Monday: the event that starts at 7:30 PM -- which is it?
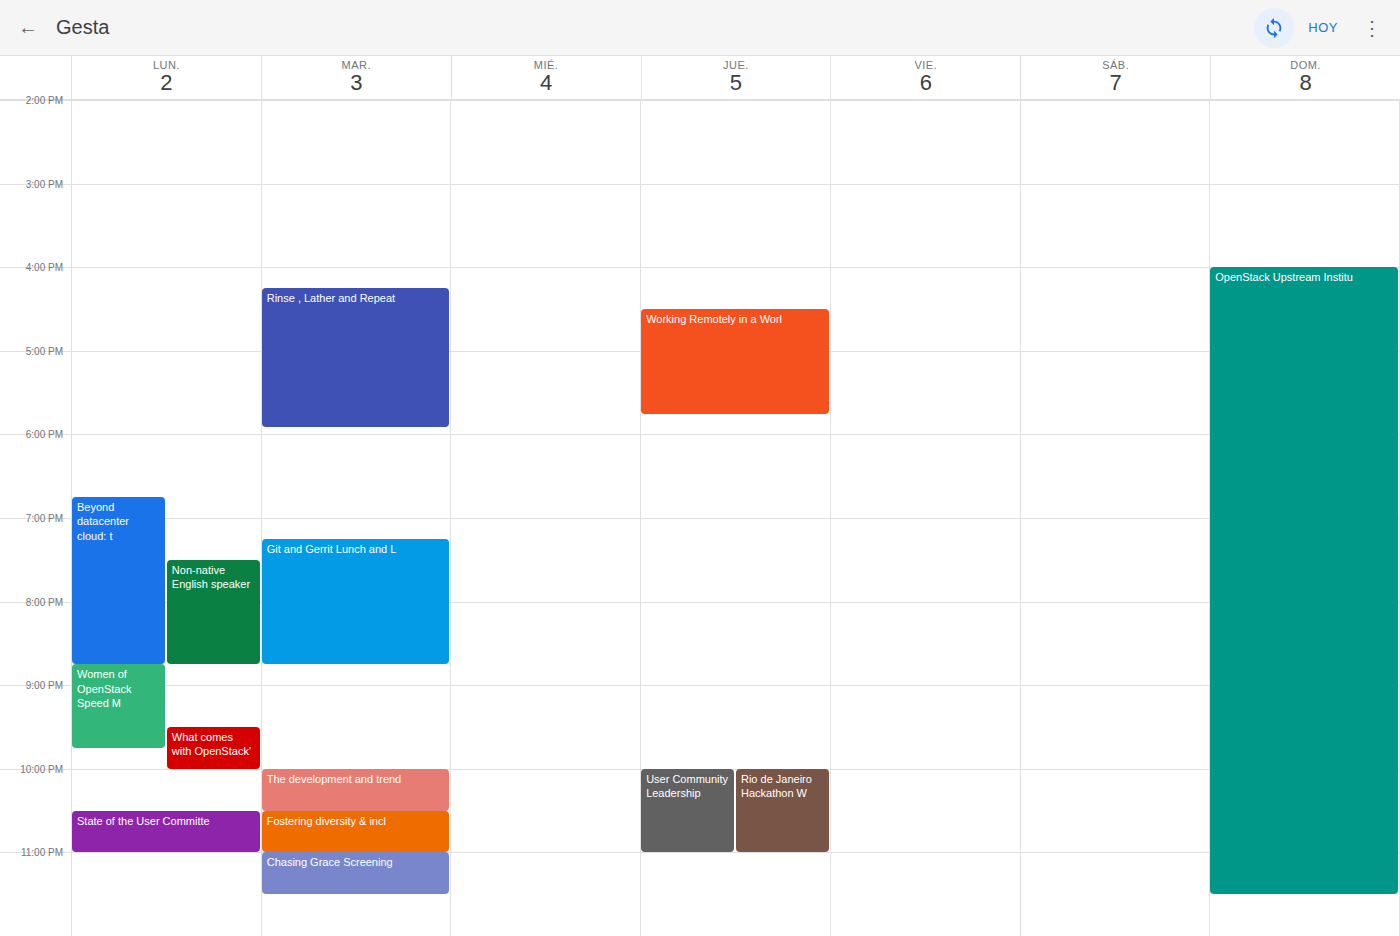
"Non-native English speaker"